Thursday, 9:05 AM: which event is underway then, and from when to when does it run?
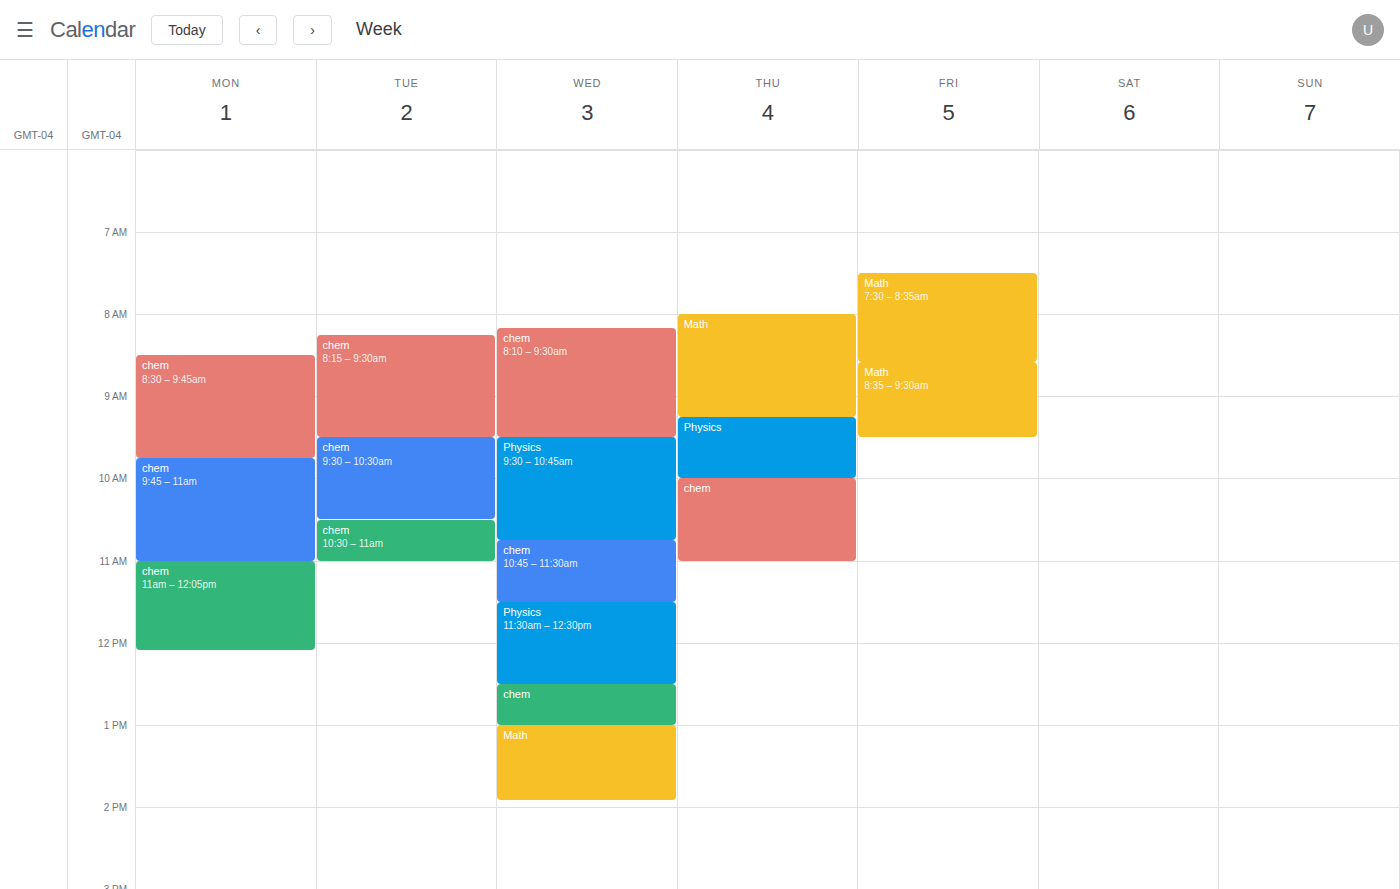
"Math", 8:00 AM to 9:15 AM